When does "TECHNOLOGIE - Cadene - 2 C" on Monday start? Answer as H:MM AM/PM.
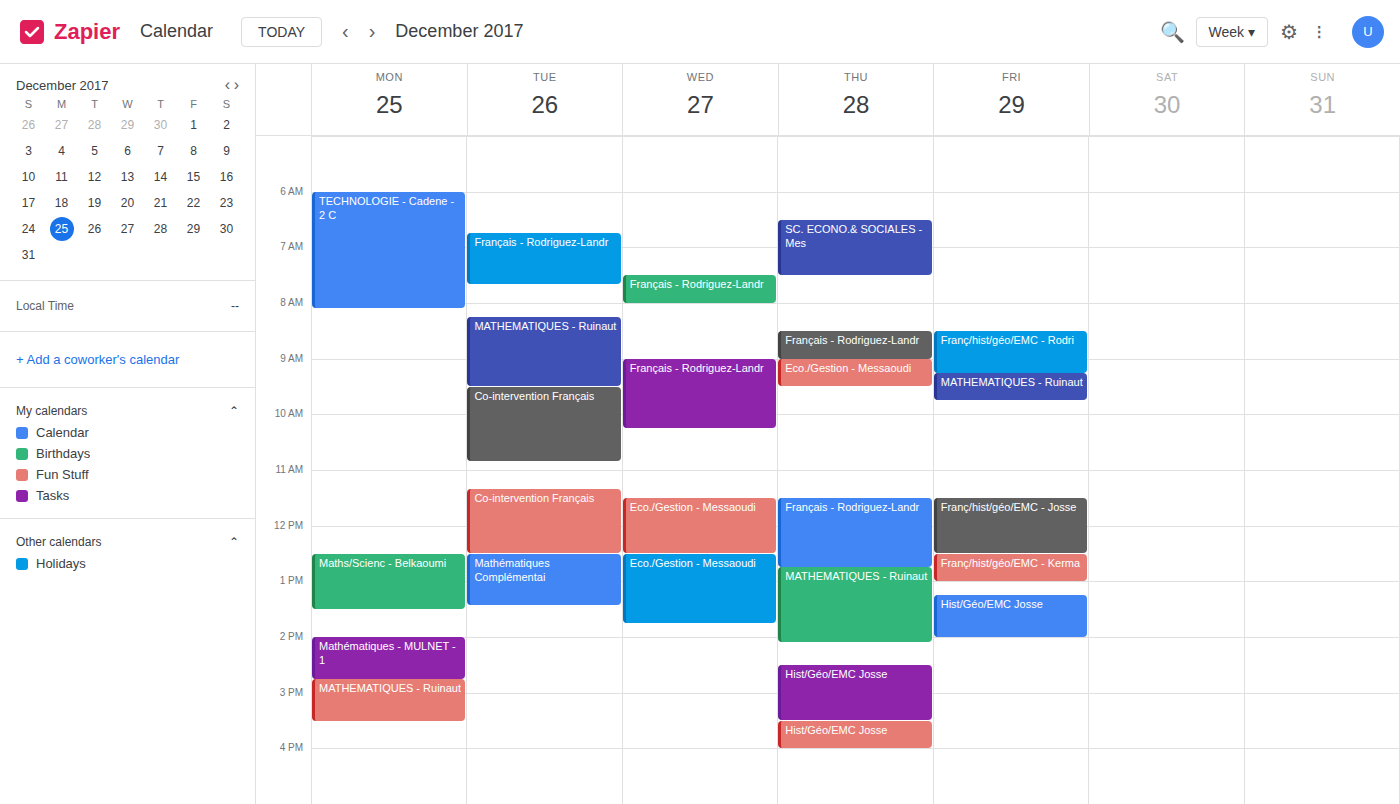
6:00 AM